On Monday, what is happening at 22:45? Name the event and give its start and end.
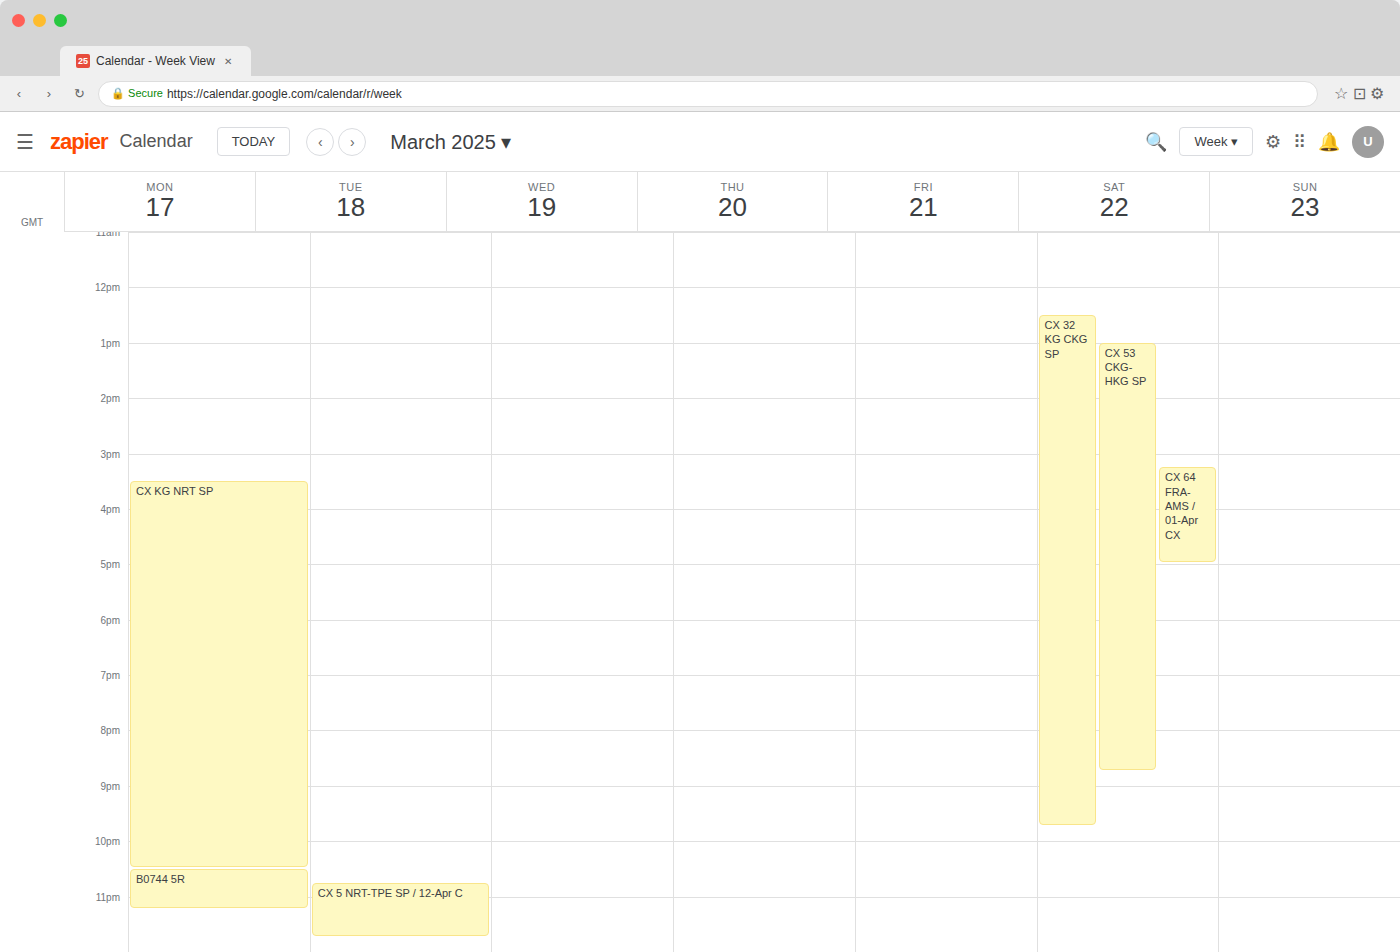
"B0744 5R", 22:30 to 23:15